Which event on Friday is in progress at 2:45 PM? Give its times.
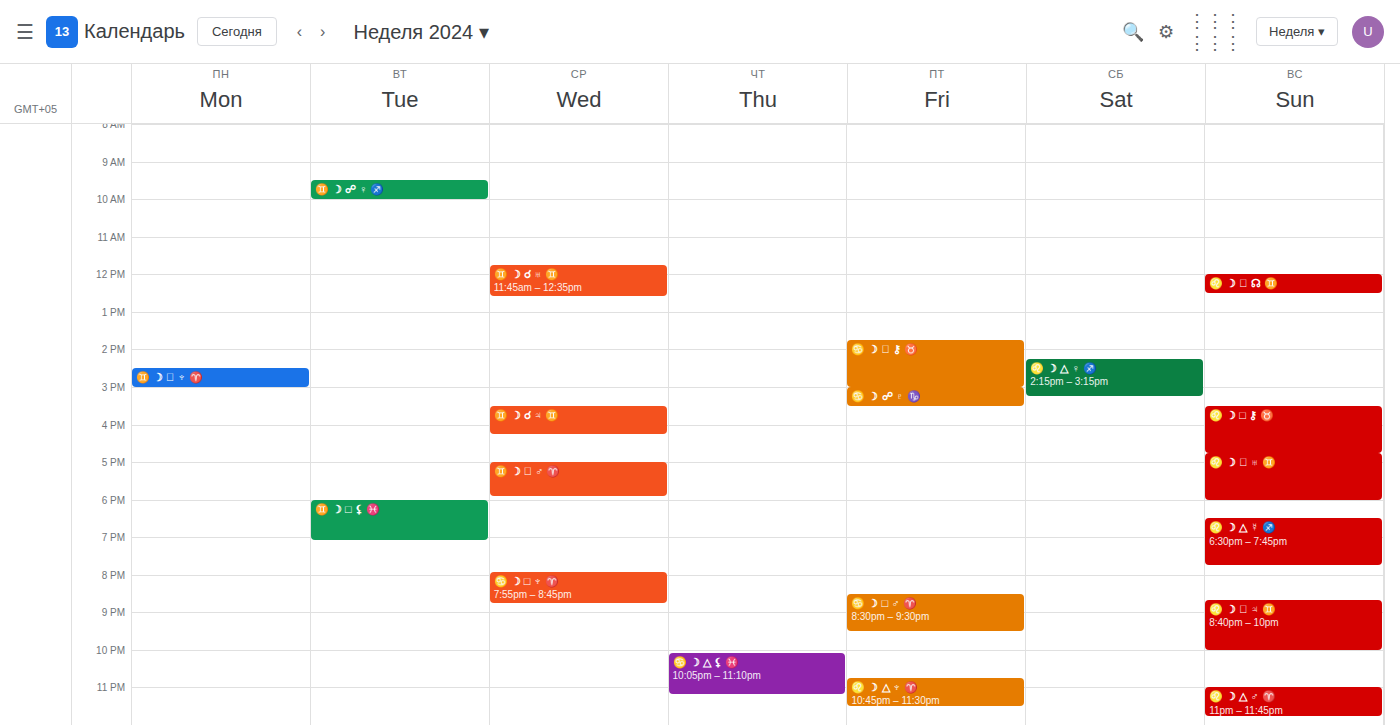
"♋️ ☽ ⚹ ⚷ ♉️", 1:45 PM to 3:00 PM